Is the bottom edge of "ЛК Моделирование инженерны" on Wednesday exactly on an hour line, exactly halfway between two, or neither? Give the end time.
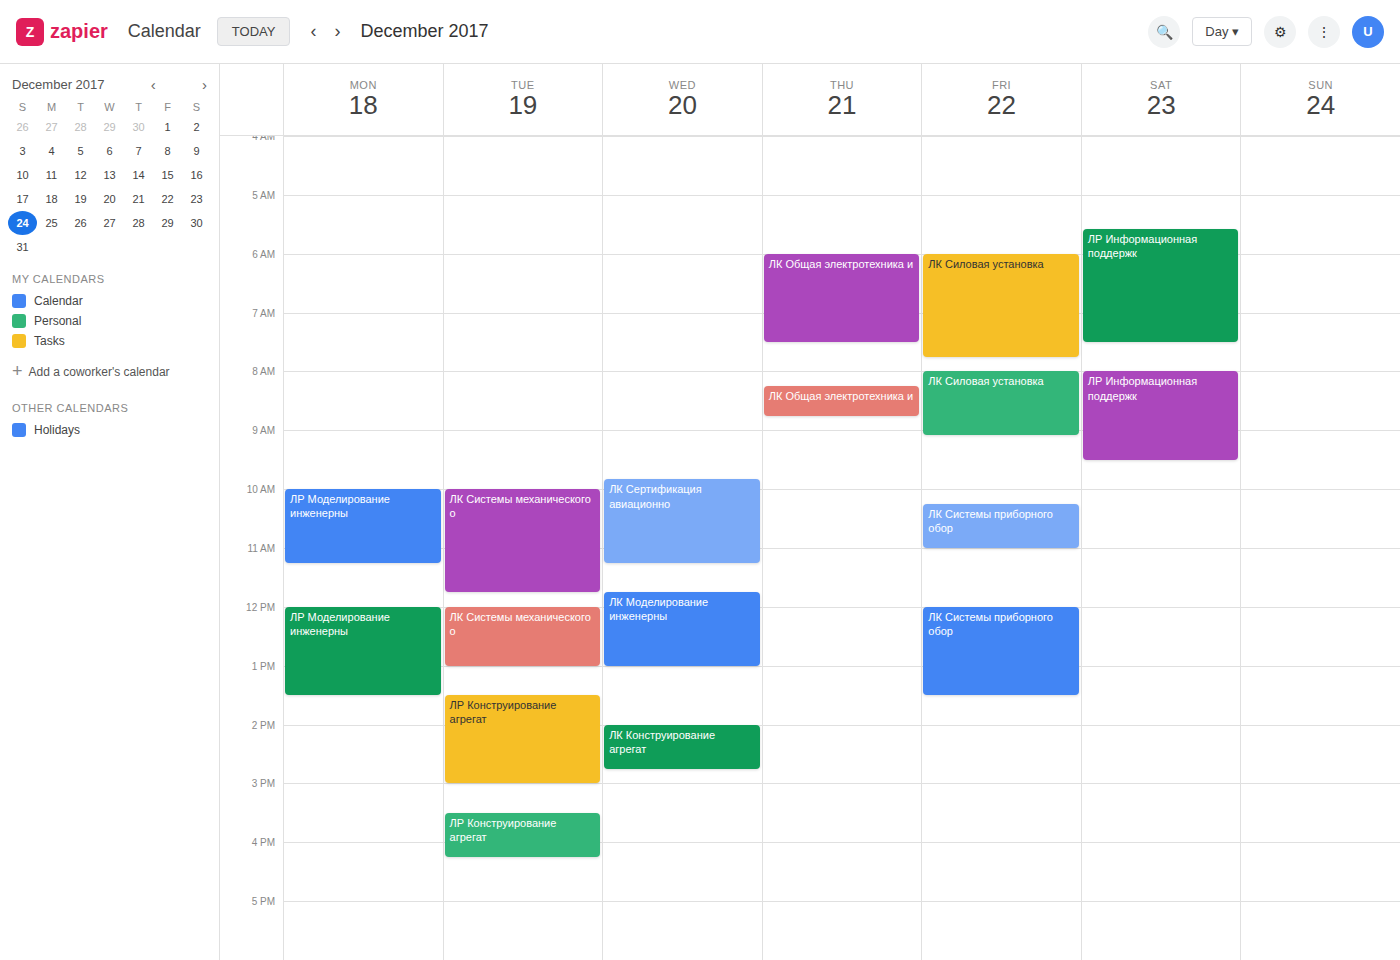
1:00 PM -- exactly on the 1 PM line.